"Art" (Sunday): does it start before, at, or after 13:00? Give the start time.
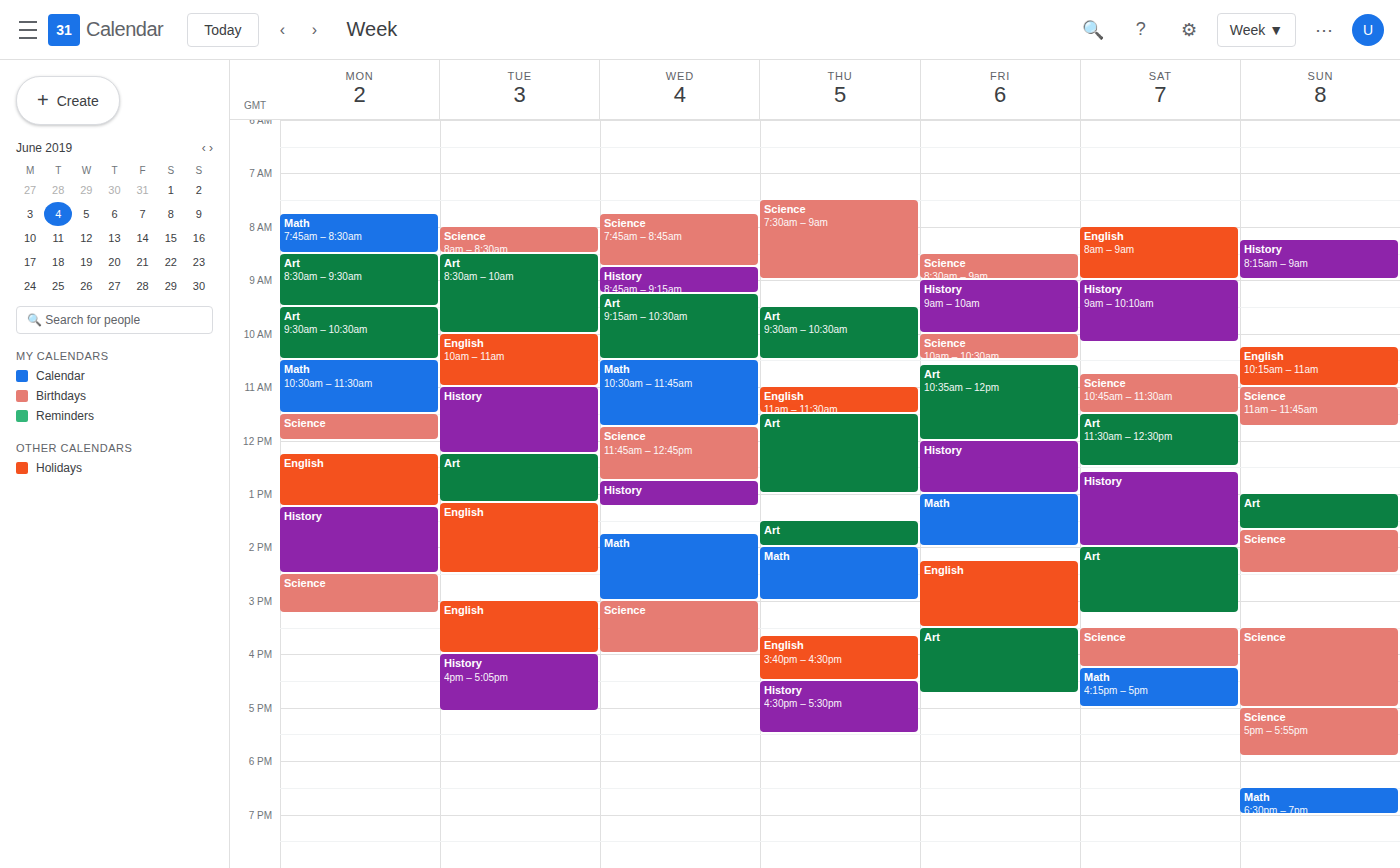
13:00 -- exactly at 13:00, on the 13:00 line.